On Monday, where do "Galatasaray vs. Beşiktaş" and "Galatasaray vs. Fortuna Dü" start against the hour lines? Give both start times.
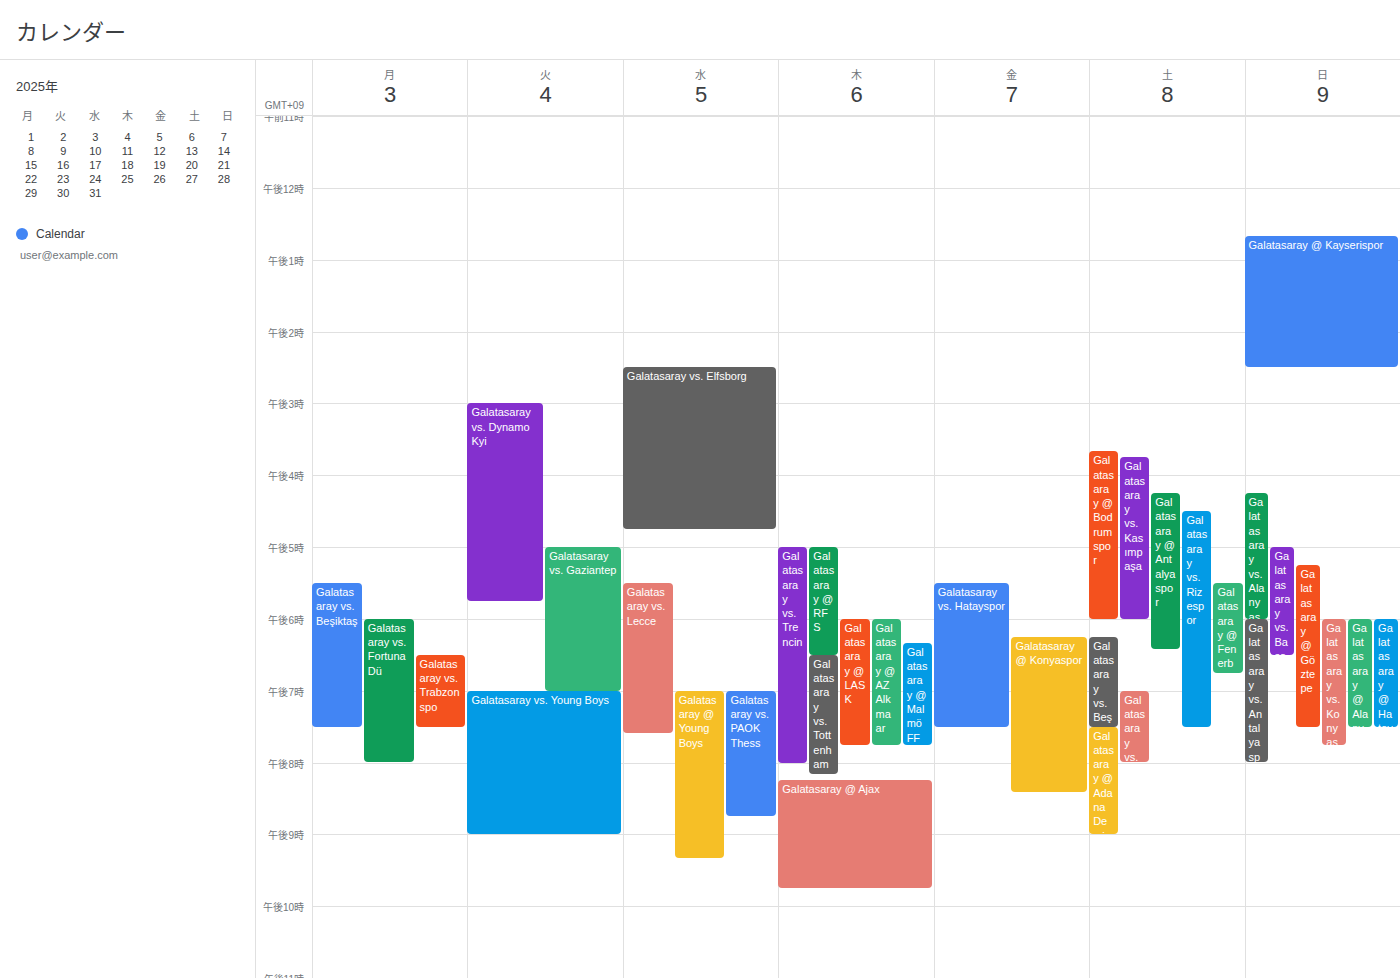
"Galatasaray vs. Beşiktaş": 5:30 PM, halfway between the 5 PM and 6 PM lines. "Galatasaray vs. Fortuna Dü": 6:00 PM, exactly on the 6 PM line.